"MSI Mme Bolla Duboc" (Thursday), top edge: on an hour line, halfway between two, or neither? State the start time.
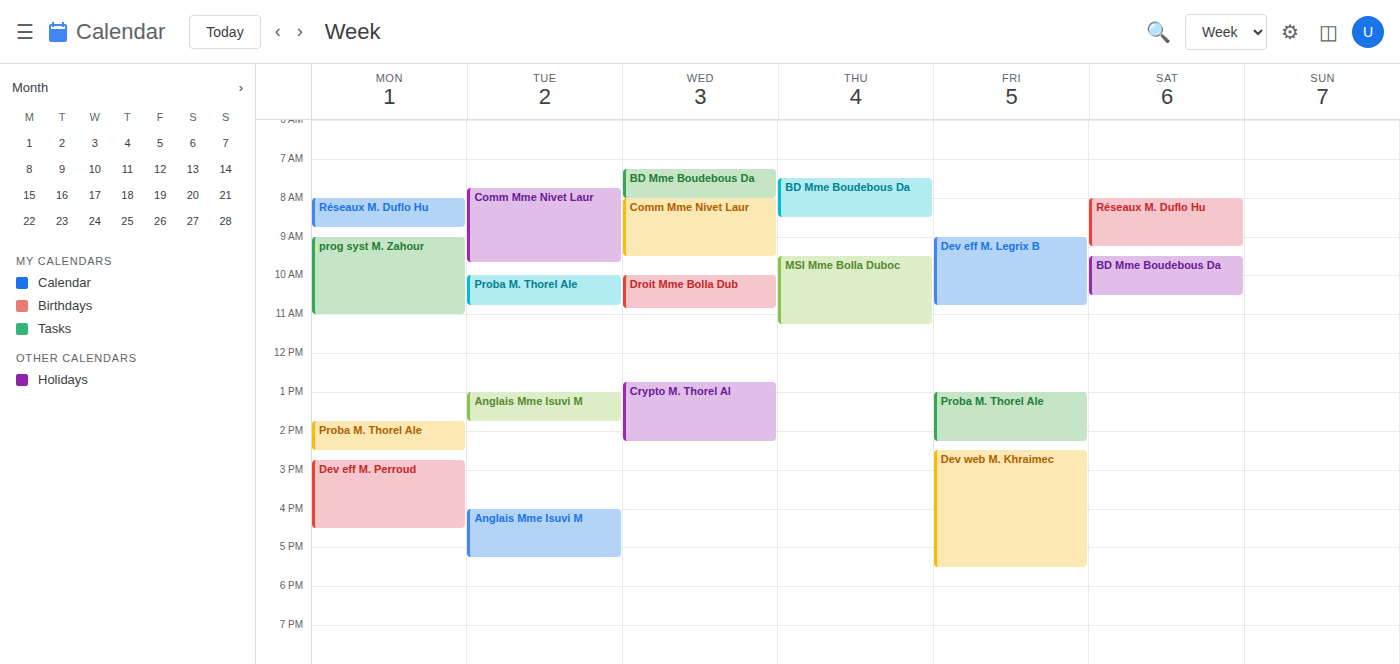
9:30 AM -- halfway between the 9 AM and 10 AM lines.